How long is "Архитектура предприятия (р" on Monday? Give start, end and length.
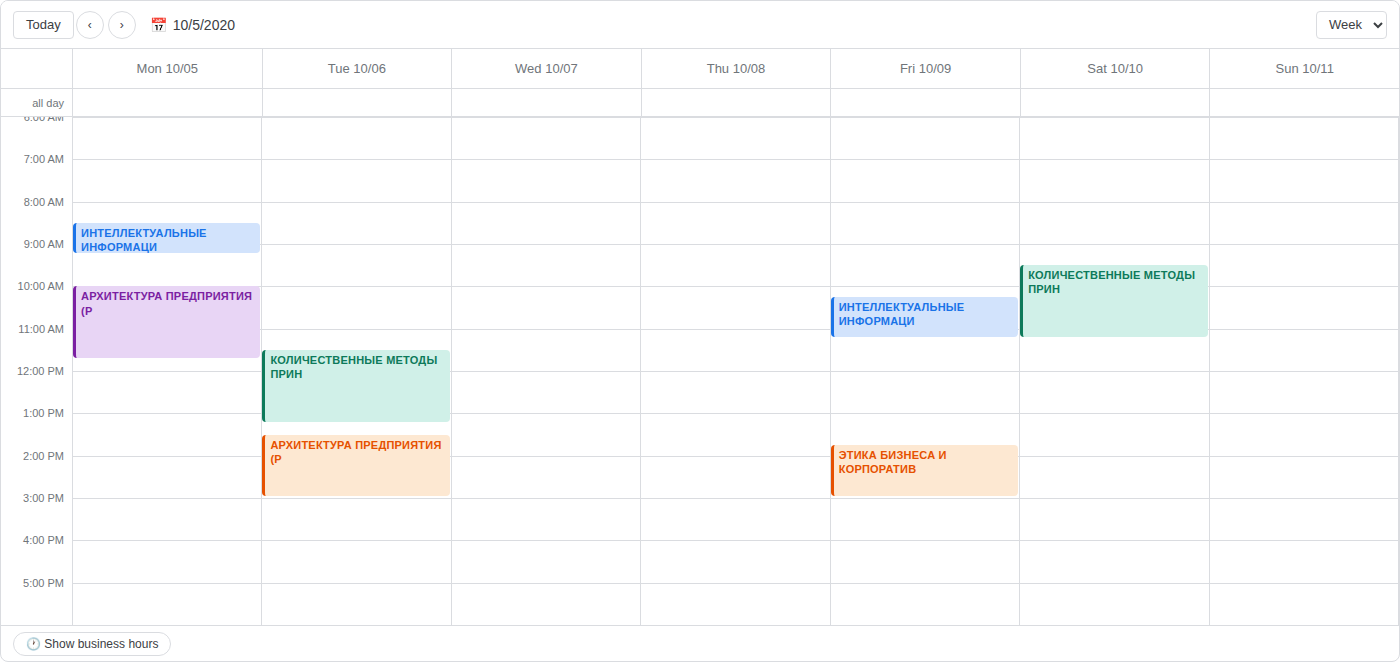
10:00 AM to 11:45 AM, 1 hour 45 minutes